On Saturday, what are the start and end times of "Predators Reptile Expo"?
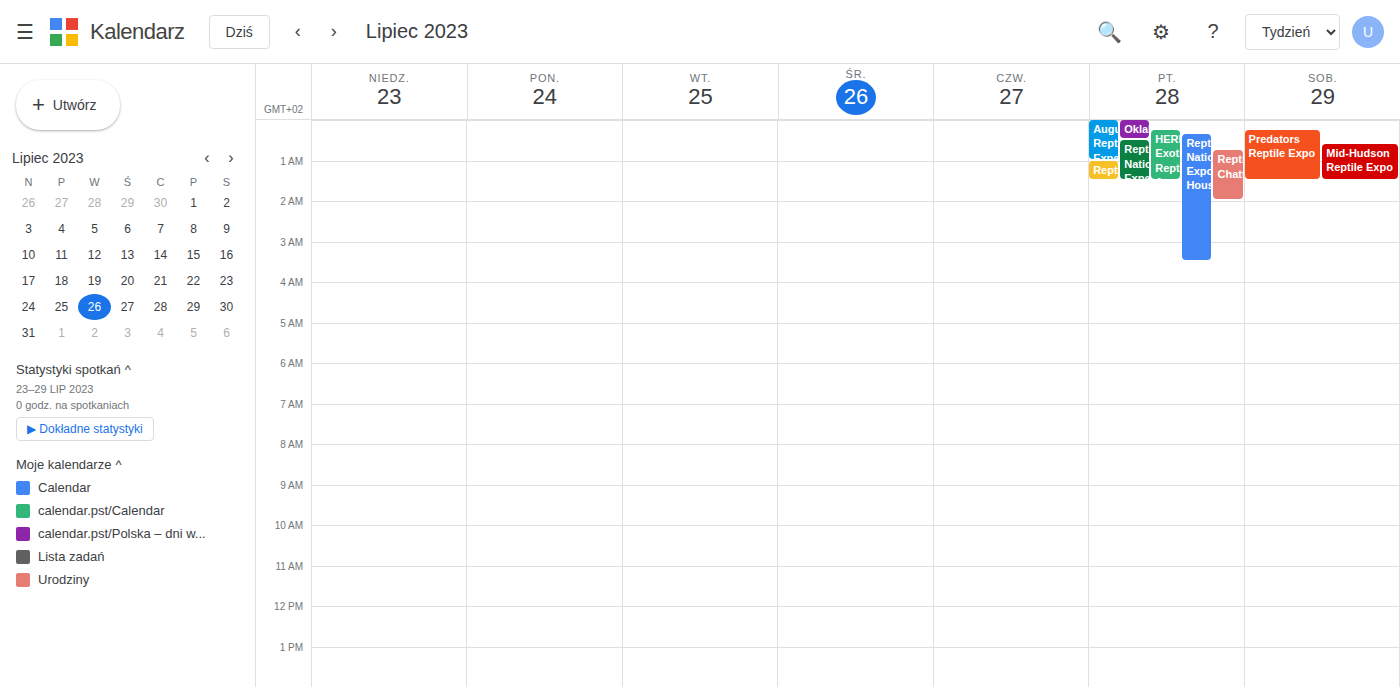
12:15 AM to 1:30 AM